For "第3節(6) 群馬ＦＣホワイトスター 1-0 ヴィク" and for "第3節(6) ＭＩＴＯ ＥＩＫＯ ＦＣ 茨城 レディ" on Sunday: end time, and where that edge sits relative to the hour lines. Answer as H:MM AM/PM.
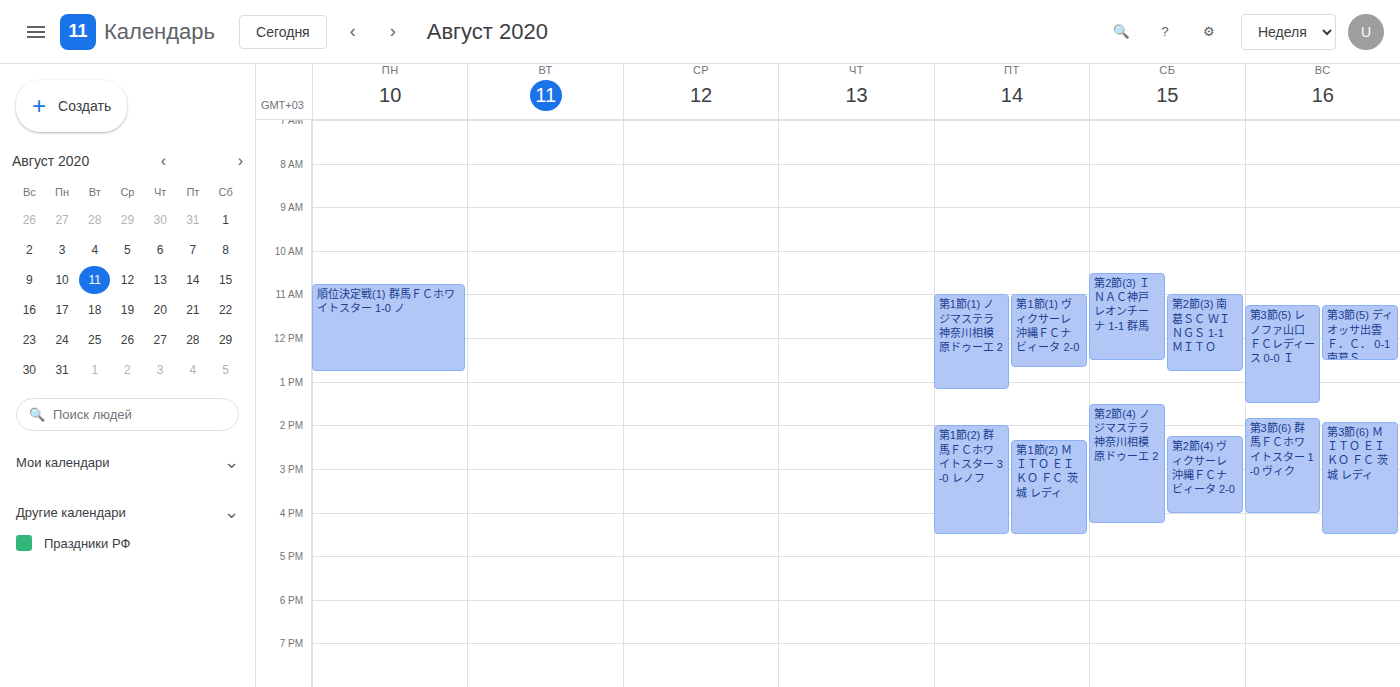
"第3節(6) 群馬ＦＣホワイトスター 1-0 ヴィク": 4:00 PM, exactly on the 4 PM line. "第3節(6) ＭＩＴＯ ＥＩＫＯ ＦＣ 茨城 レディ": 4:30 PM, halfway between the 4 PM and 5 PM lines.